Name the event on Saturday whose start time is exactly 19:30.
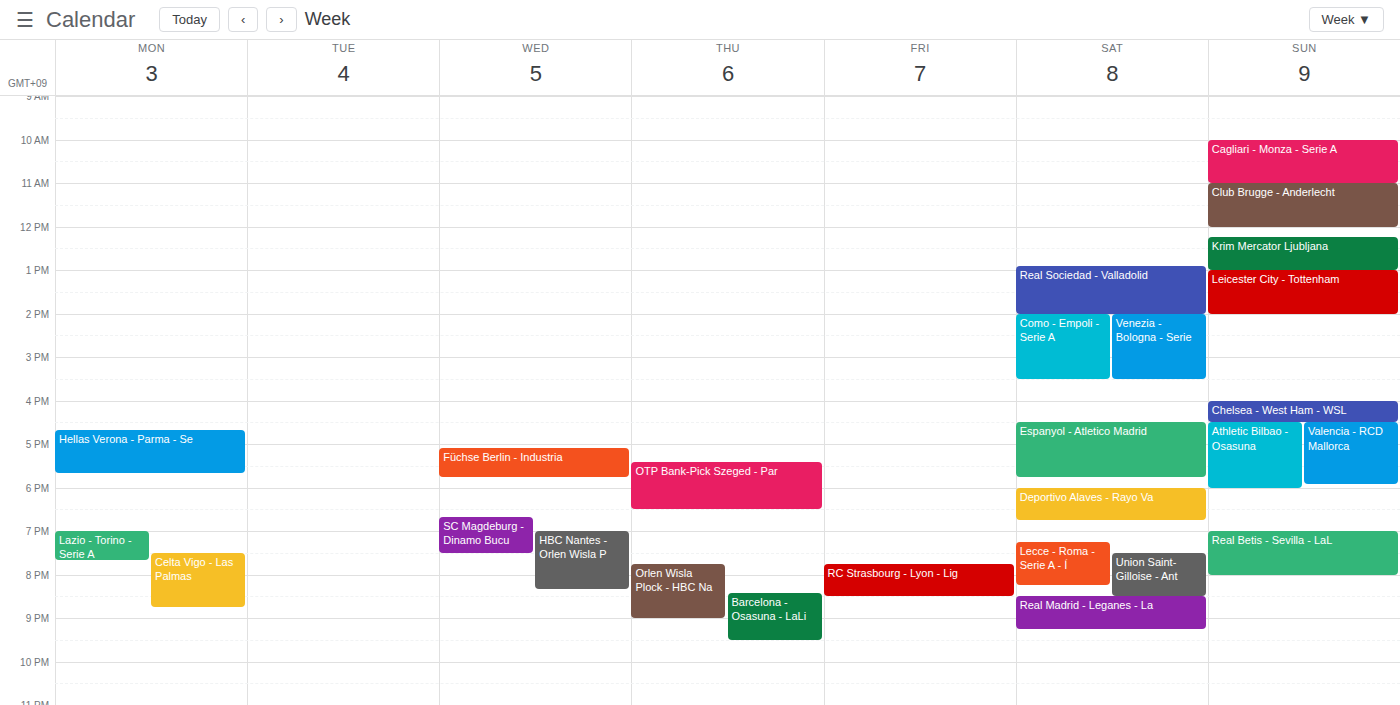
"Union Saint-Gilloise - Ant"